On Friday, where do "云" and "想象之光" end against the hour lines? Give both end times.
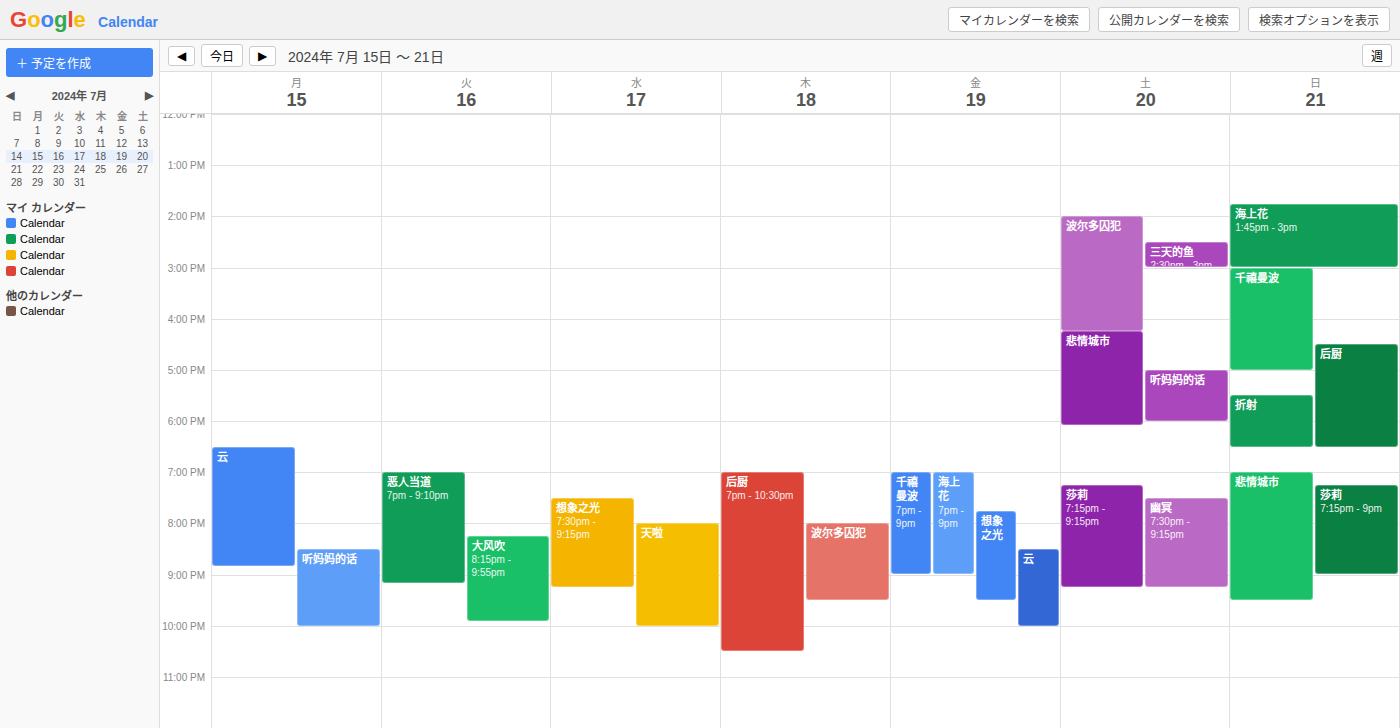
"云": 10:00 PM, exactly on the 10 PM line. "想象之光": 9:30 PM, halfway between the 9 PM and 10 PM lines.